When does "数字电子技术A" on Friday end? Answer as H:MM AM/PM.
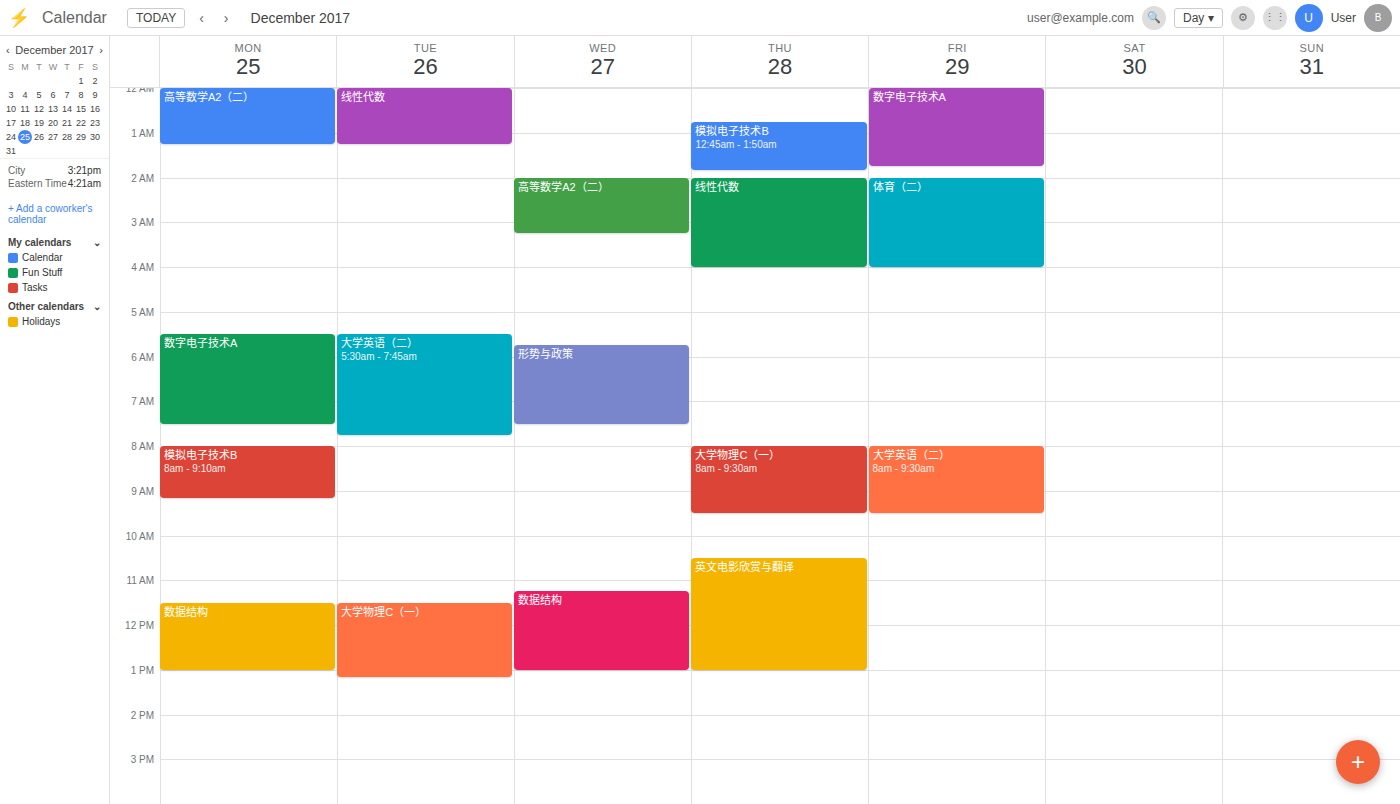
1:45 AM